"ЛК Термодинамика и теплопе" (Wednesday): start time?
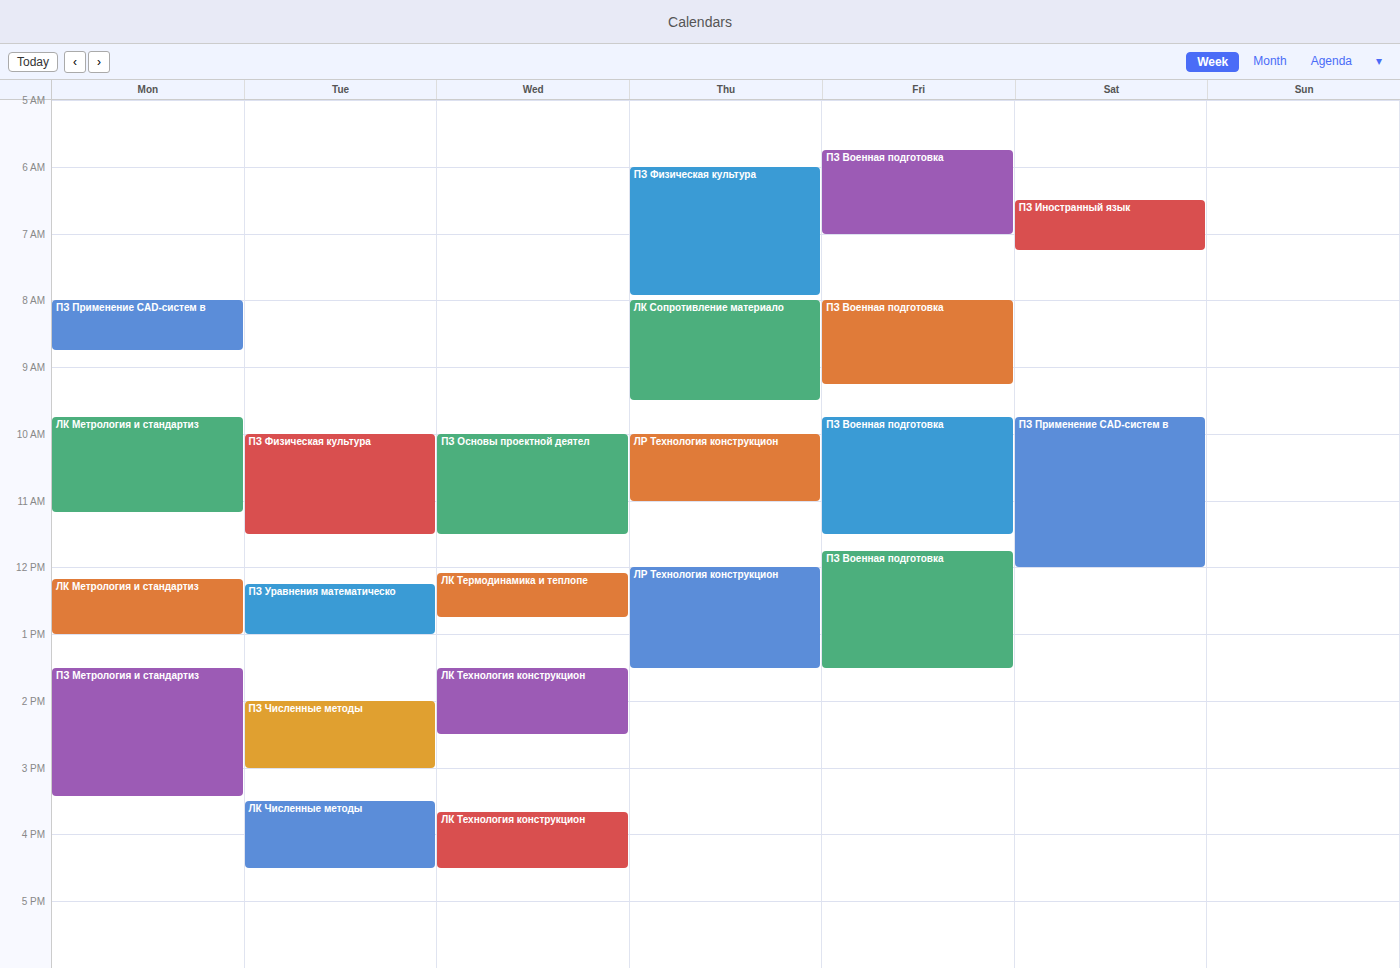
12:05 PM